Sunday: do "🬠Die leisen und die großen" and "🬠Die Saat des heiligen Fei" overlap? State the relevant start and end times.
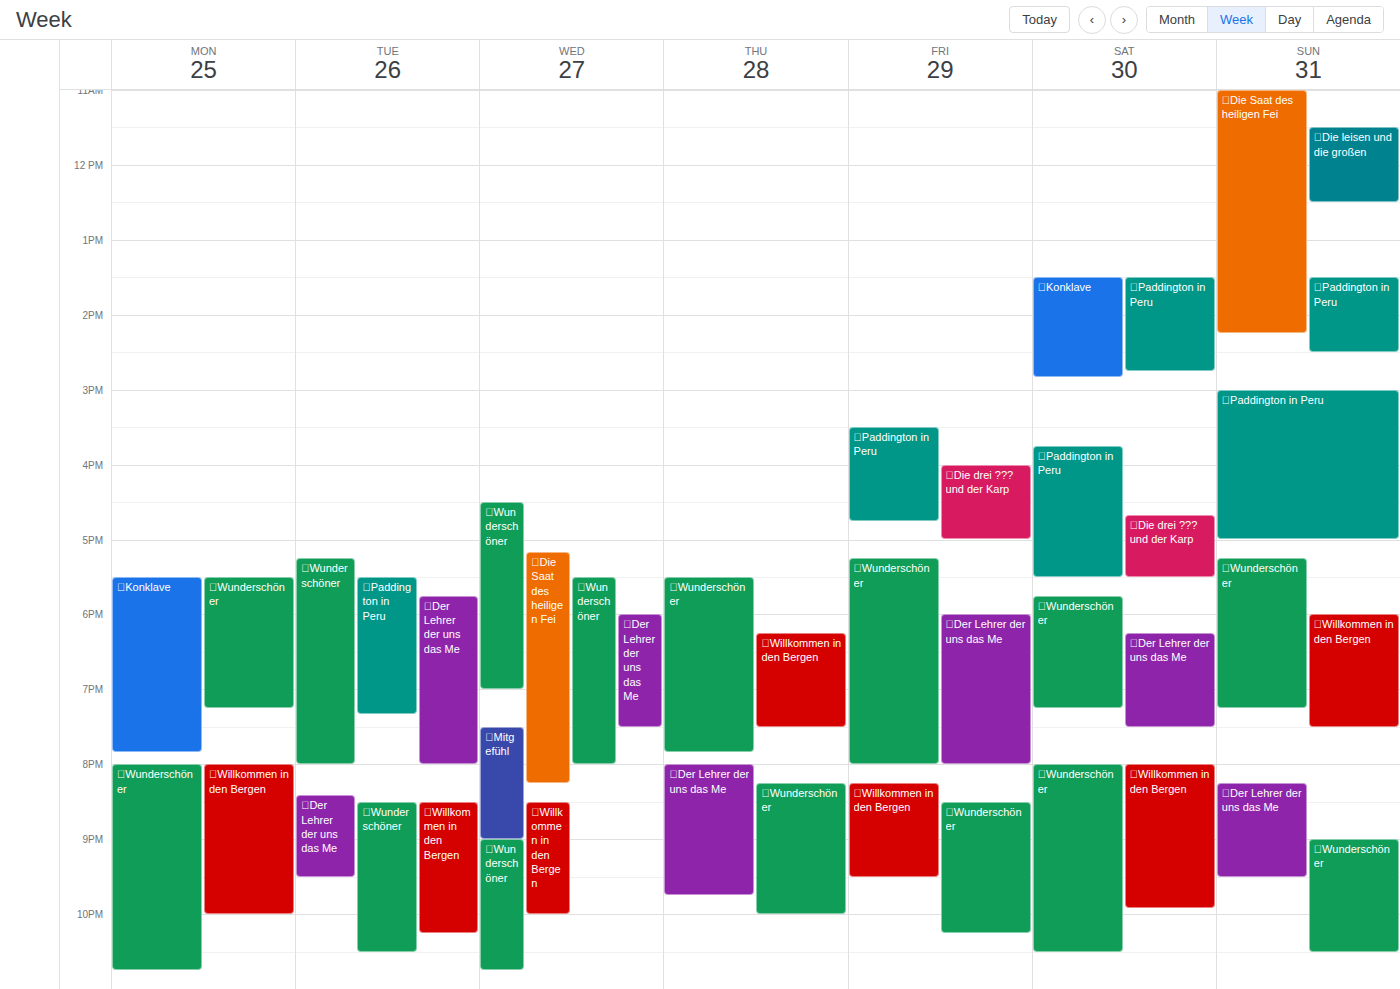
"🬠Die leisen und die großen" runs 11:30 AM to 12:30 PM, inside "🬠Die Saat des heiligen Fei" -- they overlap.